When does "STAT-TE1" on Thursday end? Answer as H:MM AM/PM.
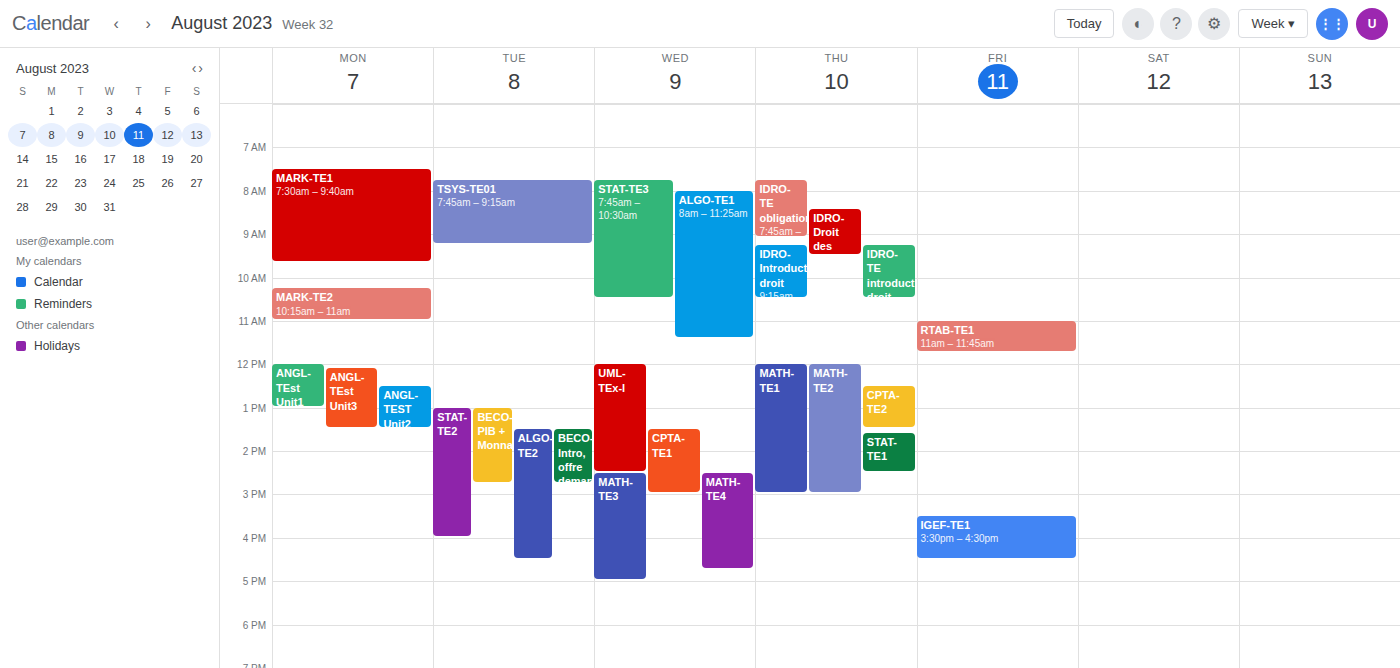
2:30 PM